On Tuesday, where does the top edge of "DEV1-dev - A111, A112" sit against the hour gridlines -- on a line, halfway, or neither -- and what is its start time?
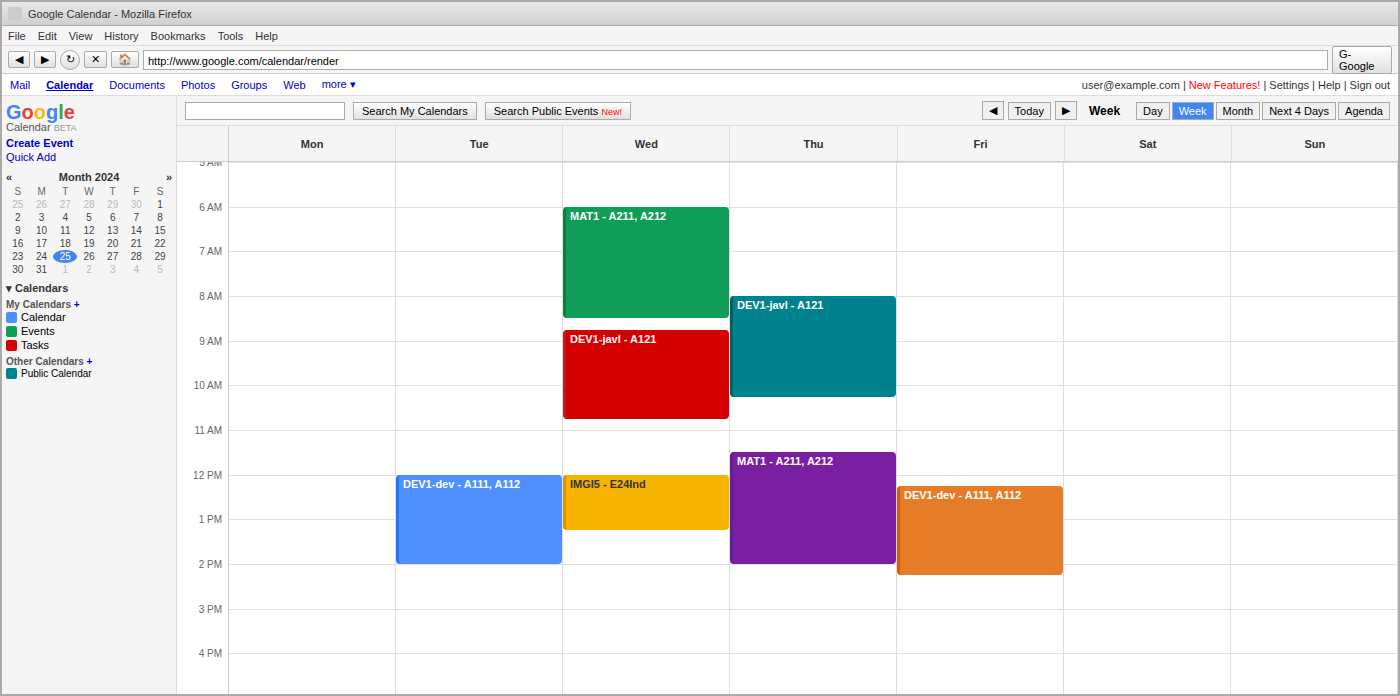
12:00 PM -- exactly on the 12 PM line.